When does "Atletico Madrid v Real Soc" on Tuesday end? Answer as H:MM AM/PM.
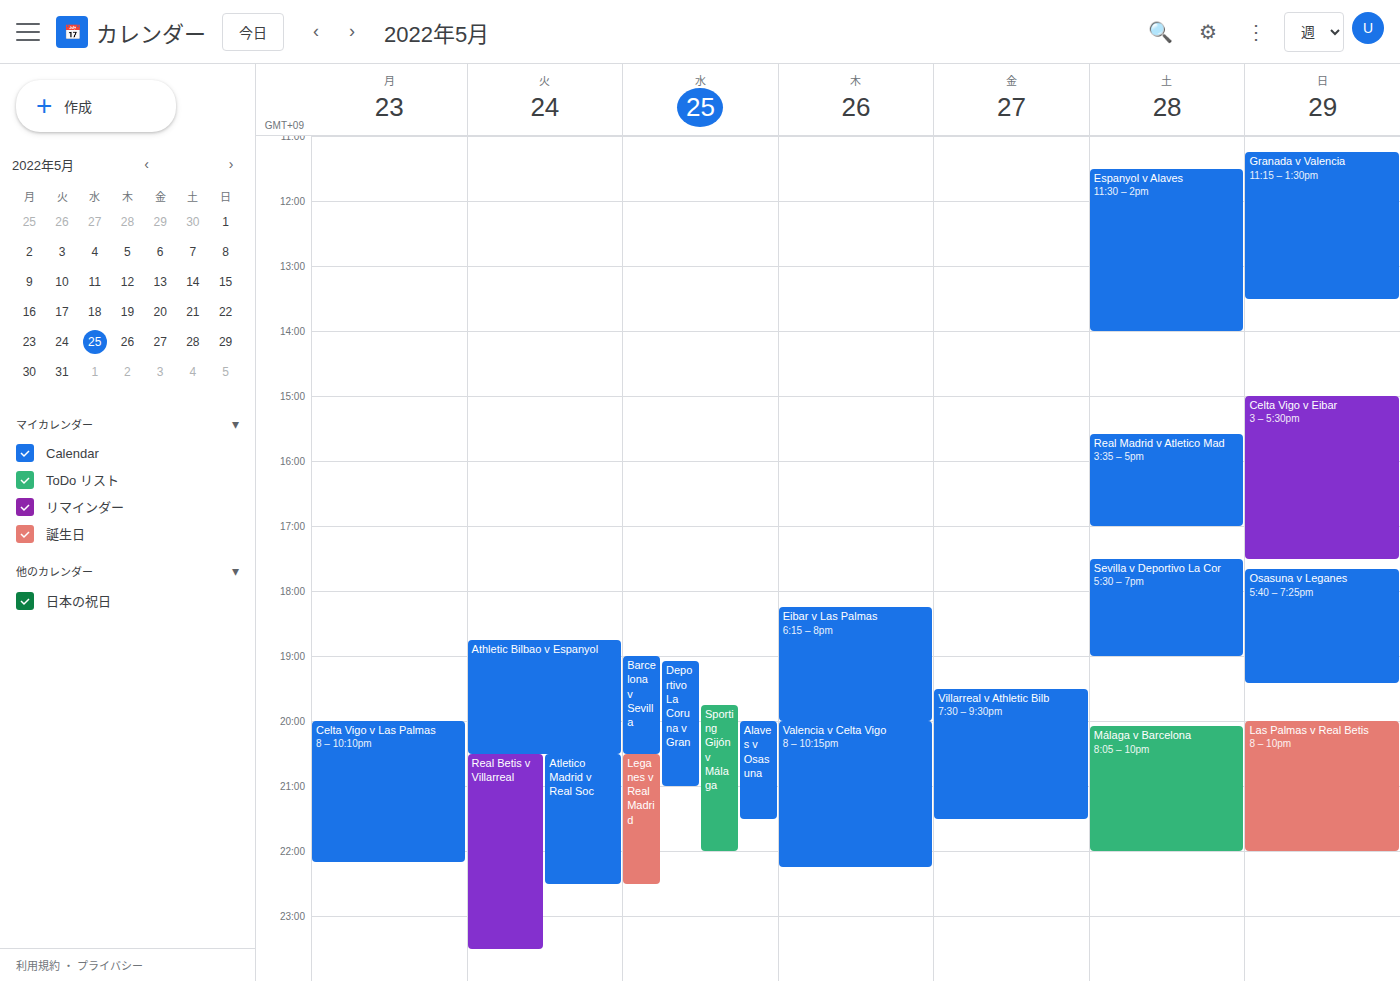
10:30 PM